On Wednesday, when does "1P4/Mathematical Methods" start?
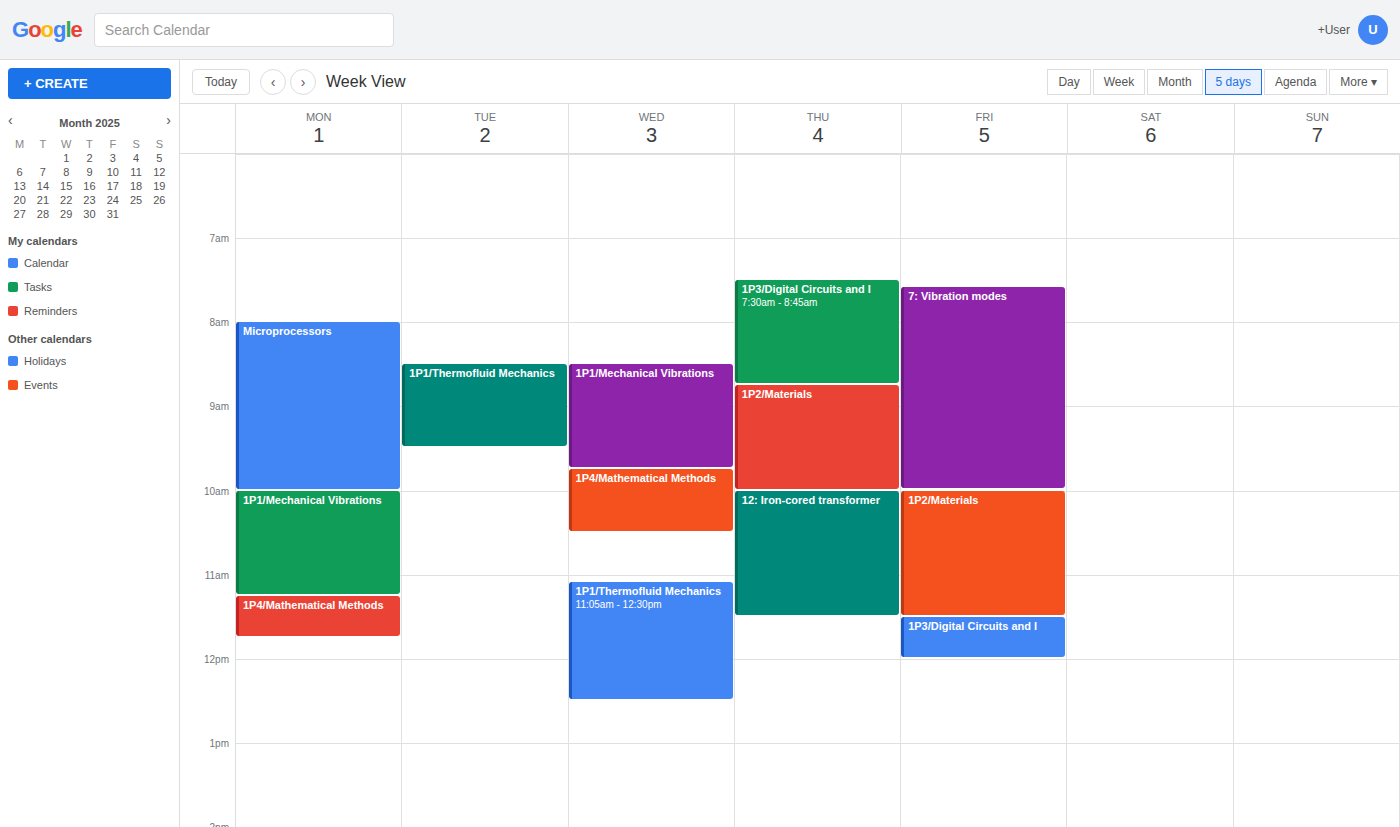
9:45 AM